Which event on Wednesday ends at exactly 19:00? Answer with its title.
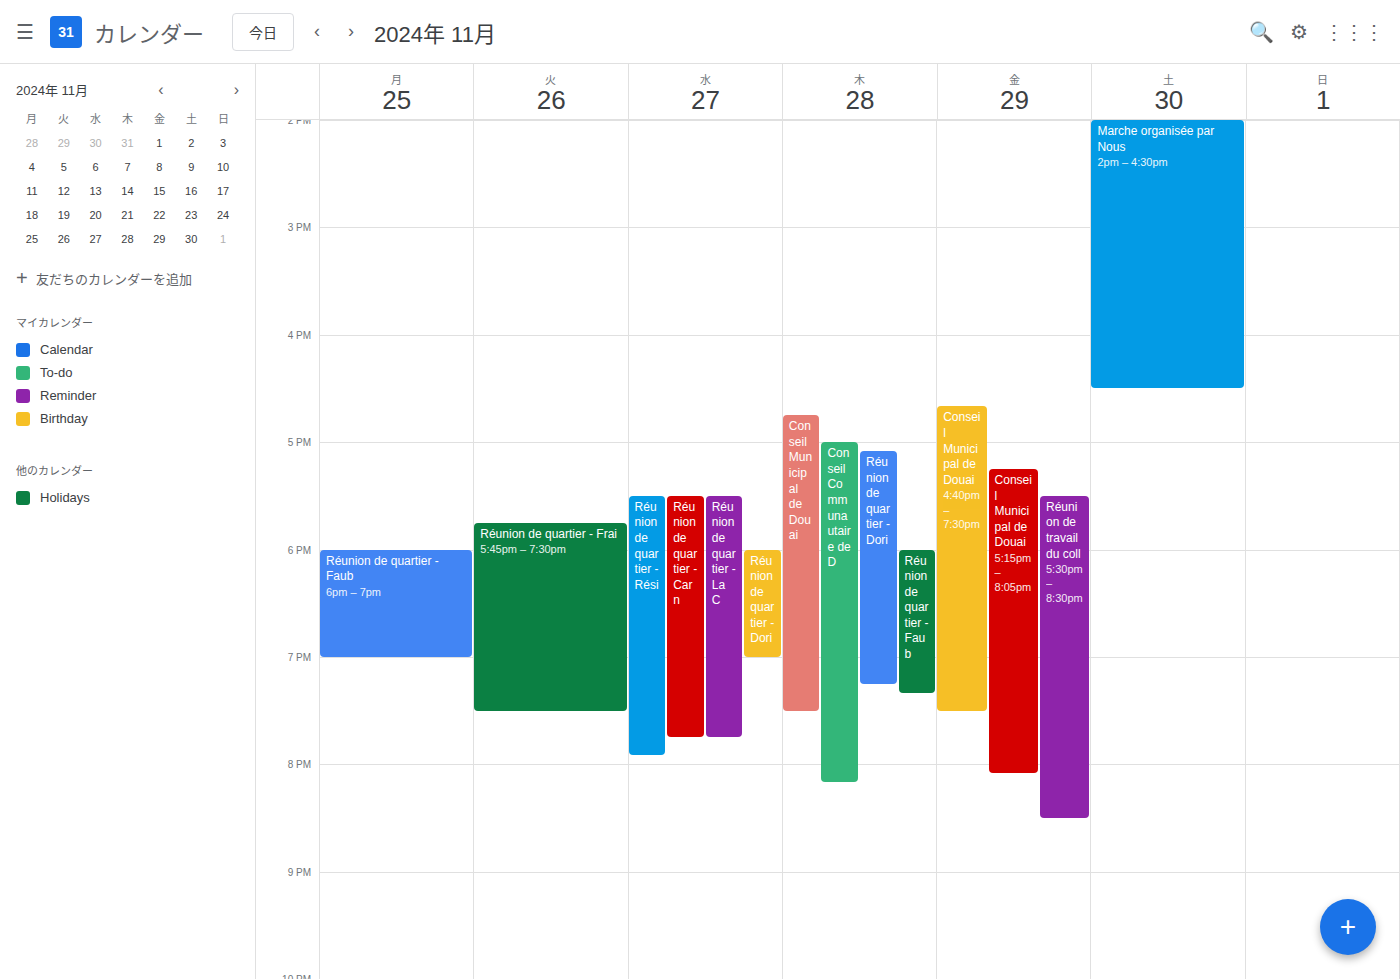
"Réunion de quartier - Dori"